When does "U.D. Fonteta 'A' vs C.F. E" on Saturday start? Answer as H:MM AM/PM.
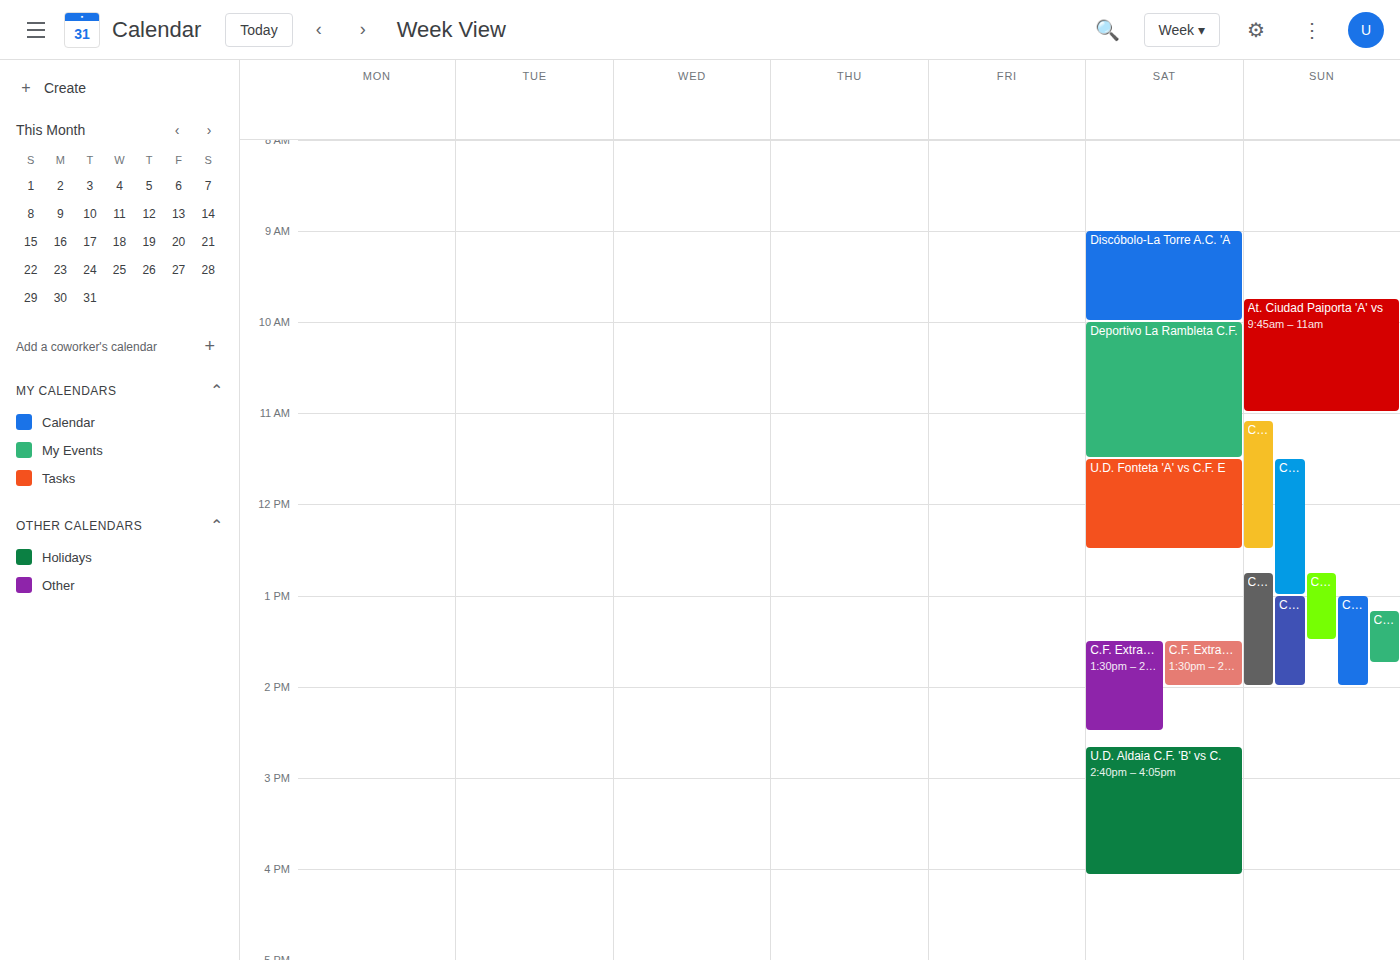
11:30 AM